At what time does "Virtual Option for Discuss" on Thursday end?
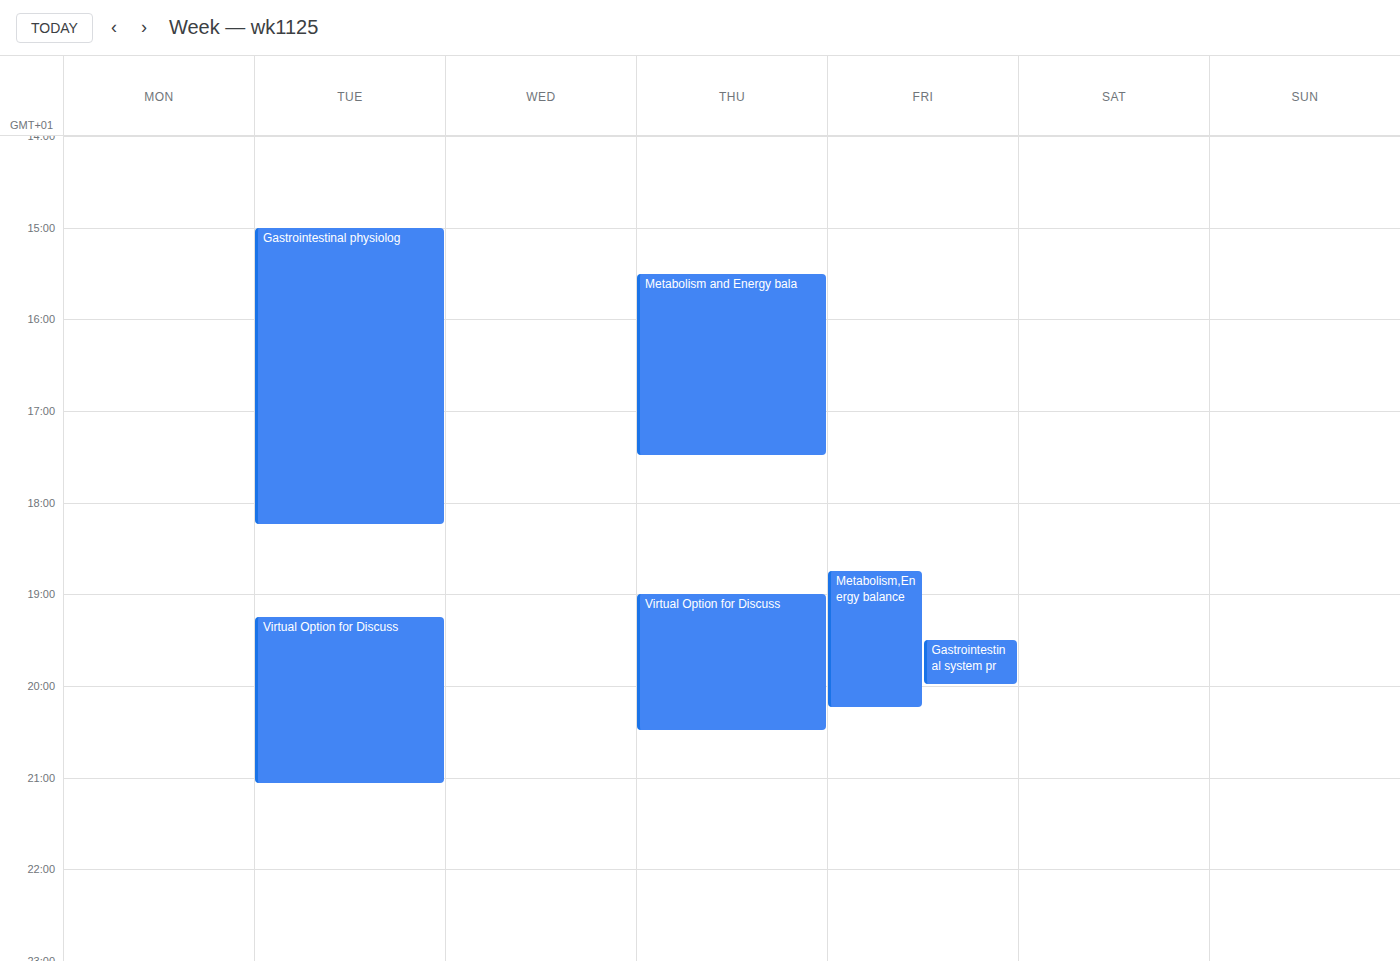
8:30 PM